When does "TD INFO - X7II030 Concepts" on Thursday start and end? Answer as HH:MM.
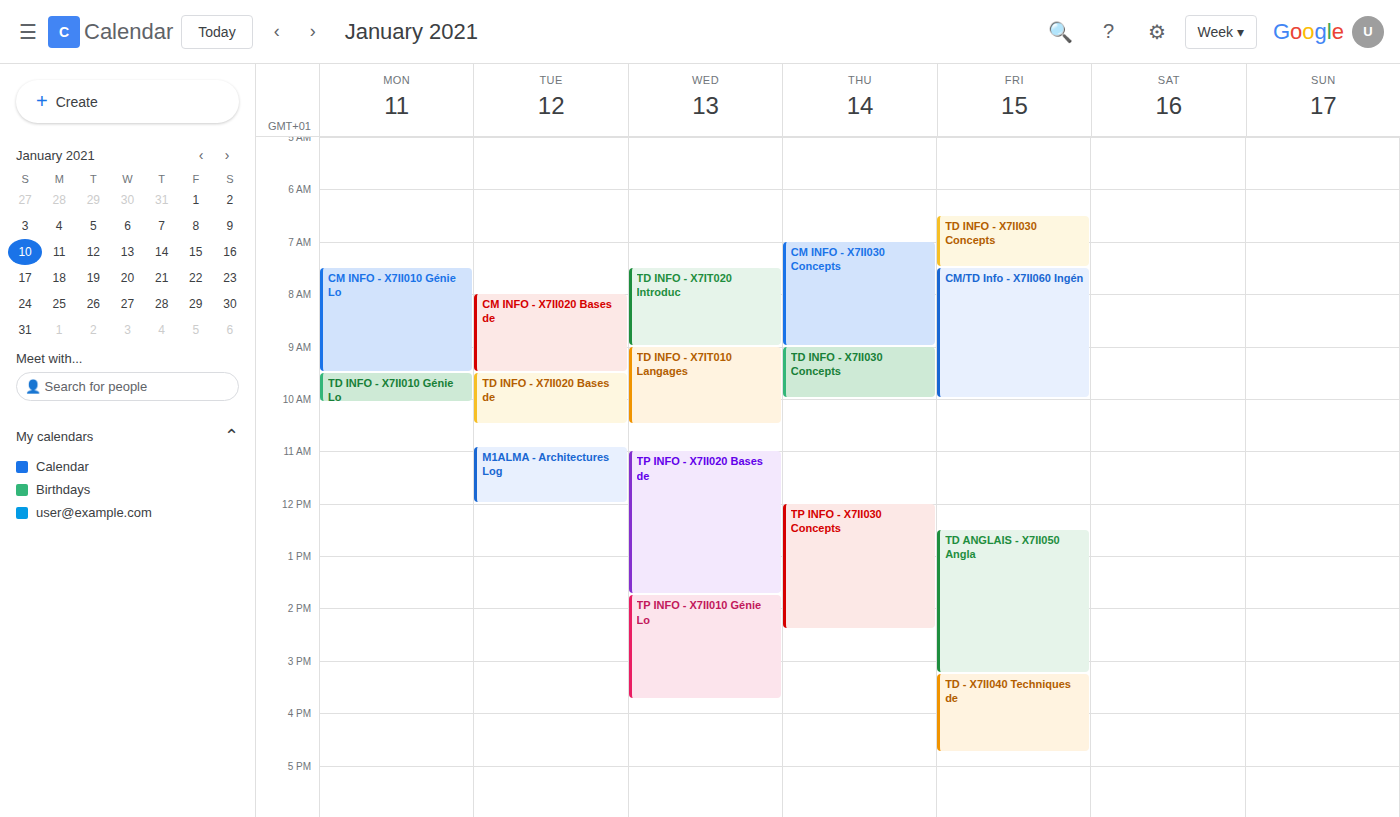
09:00 to 10:00